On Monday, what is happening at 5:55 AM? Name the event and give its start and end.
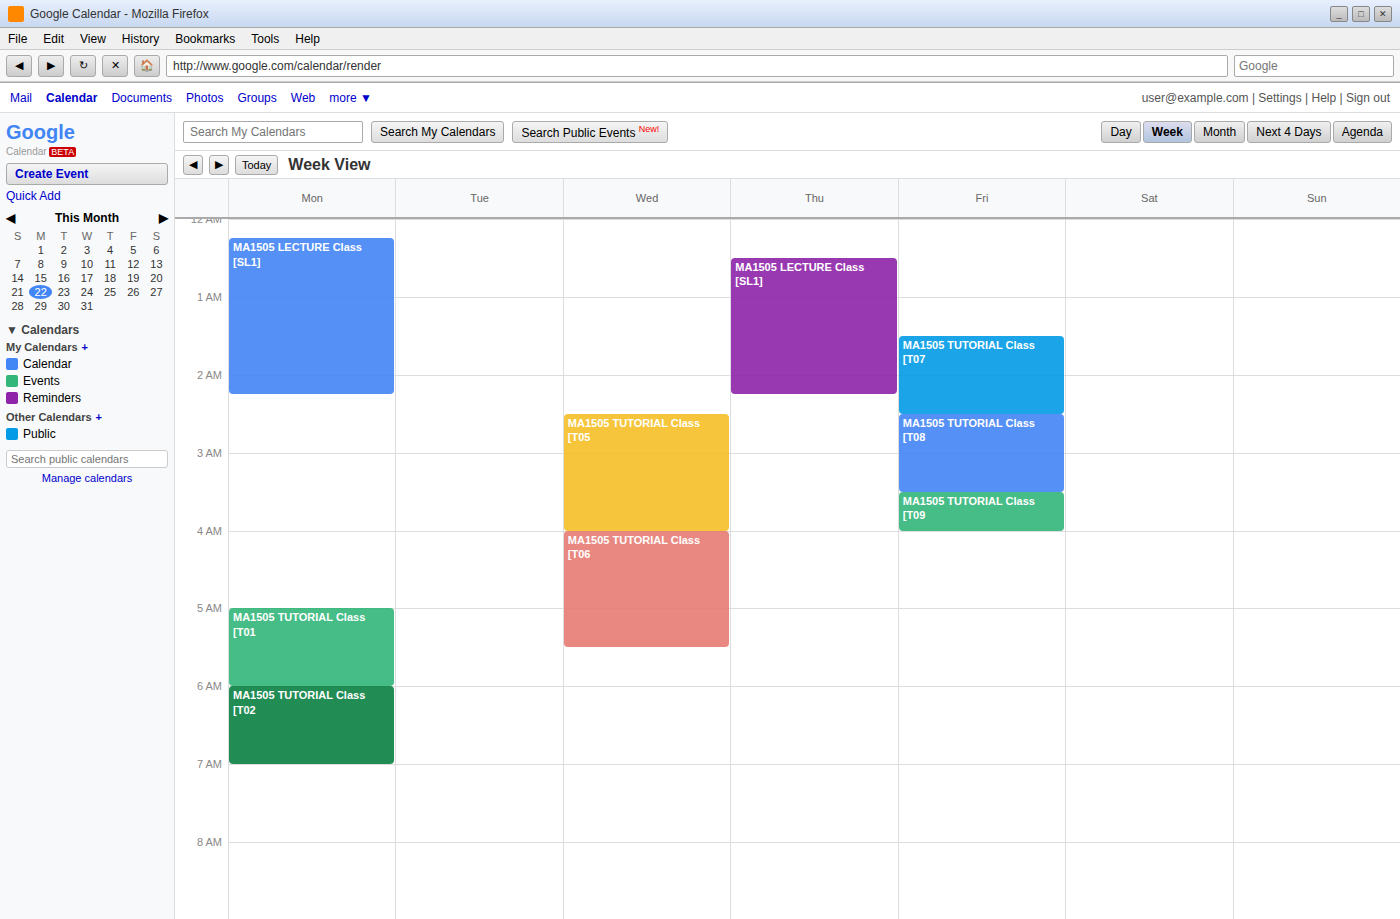
"MA1505 TUTORIAL Class [T01", 5:00 AM to 6:00 AM